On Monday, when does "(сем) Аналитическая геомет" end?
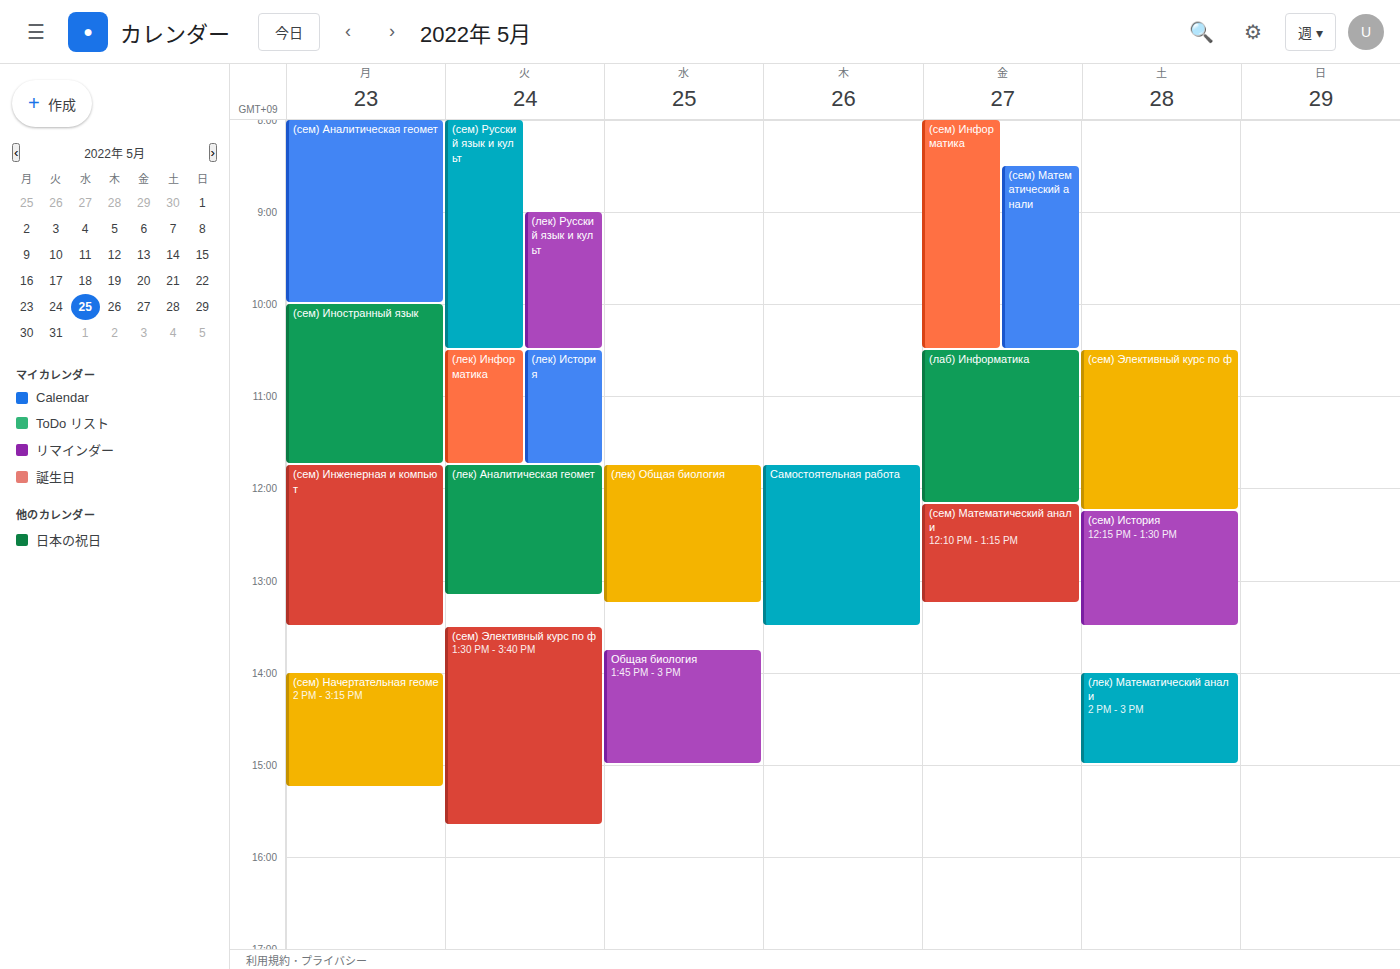
10:00 AM